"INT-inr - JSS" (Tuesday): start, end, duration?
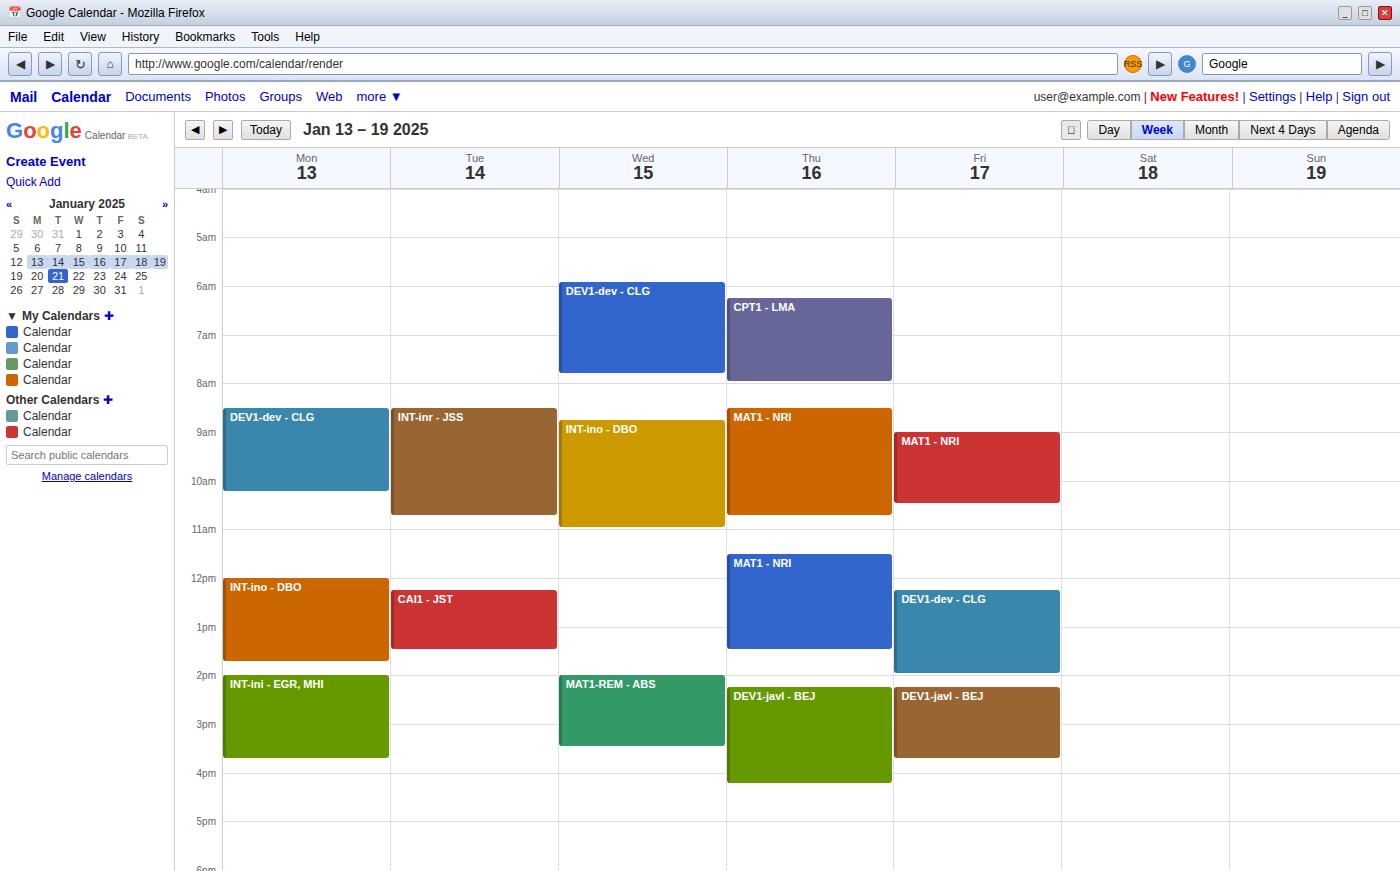
8:30 AM to 10:45 AM, 2 hours 15 minutes